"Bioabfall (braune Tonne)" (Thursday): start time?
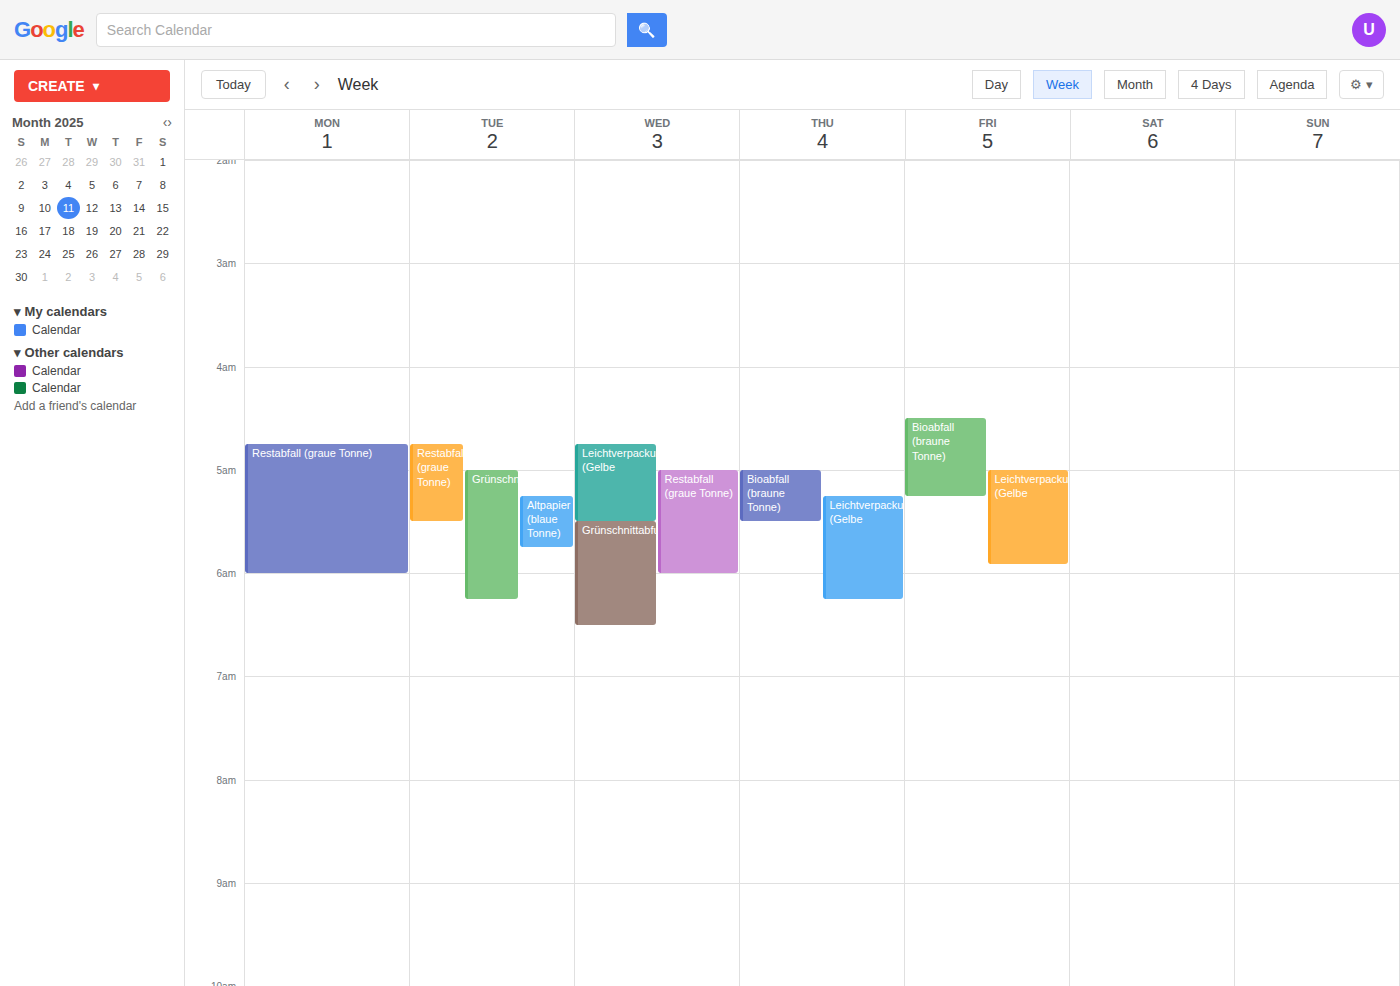
5:00 AM